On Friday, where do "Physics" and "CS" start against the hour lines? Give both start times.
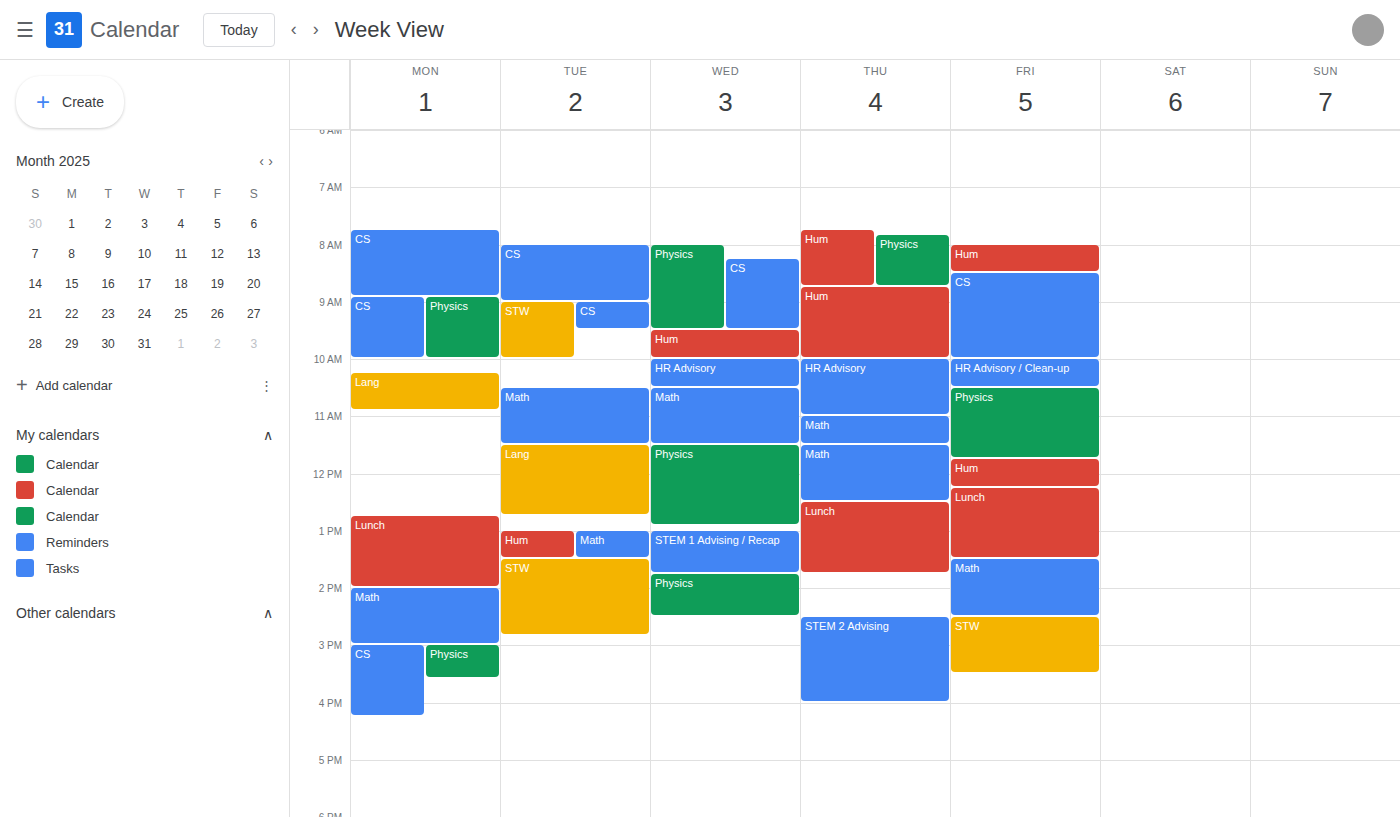
"Physics": 10:30 AM, halfway between the 10 AM and 11 AM lines. "CS": 8:30 AM, halfway between the 8 AM and 9 AM lines.